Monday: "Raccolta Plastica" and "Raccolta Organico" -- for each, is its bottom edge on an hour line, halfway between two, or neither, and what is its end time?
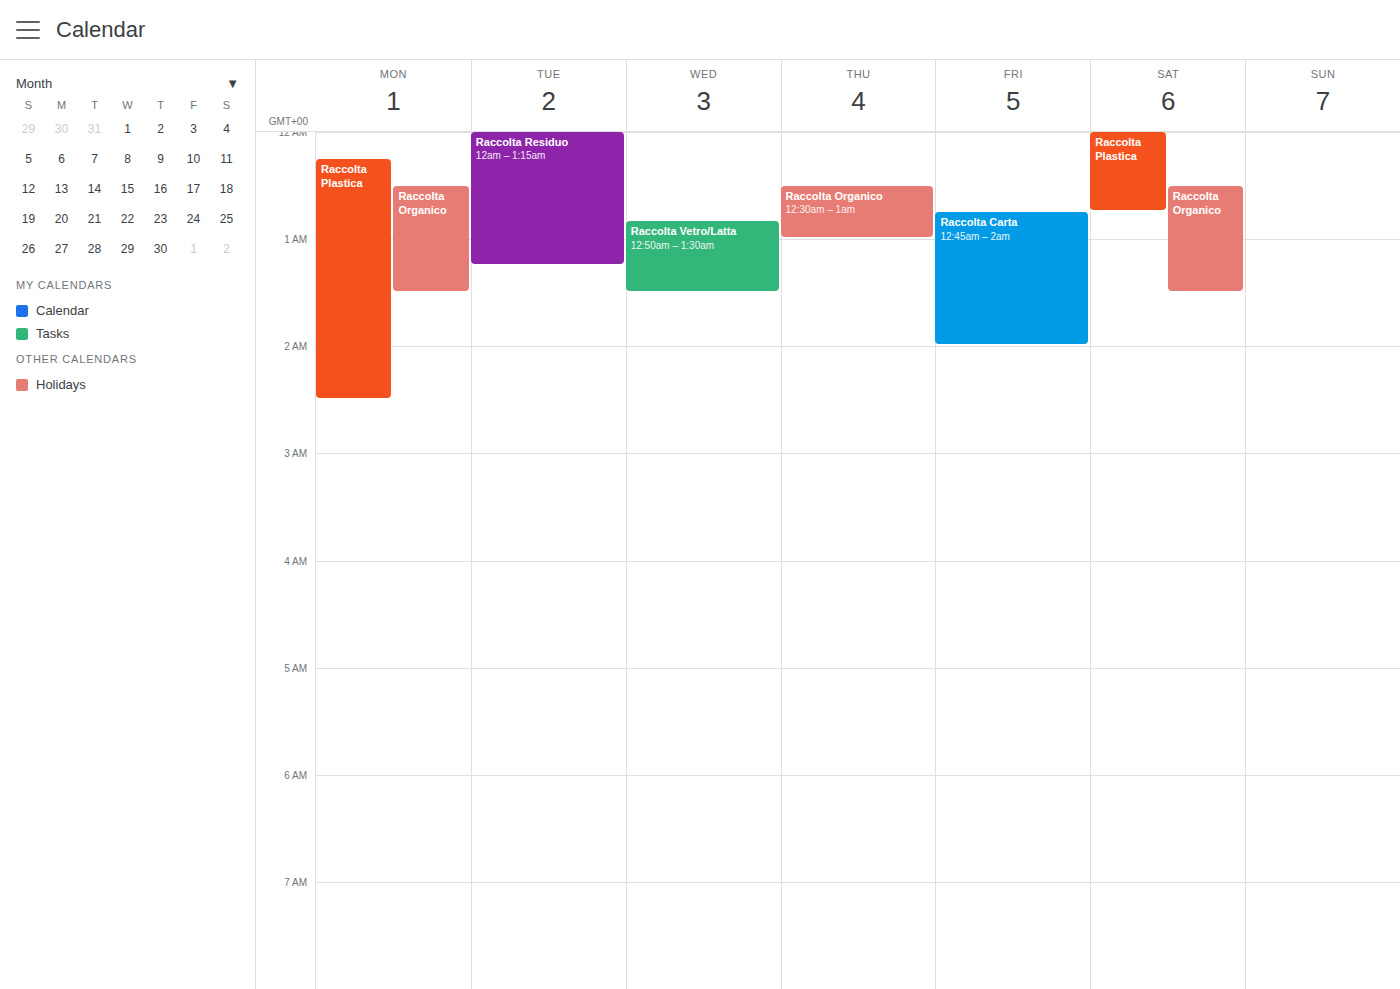
"Raccolta Plastica": 2:30 AM, halfway between the 2 AM and 3 AM lines. "Raccolta Organico": 1:30 AM, halfway between the 1 AM and 2 AM lines.